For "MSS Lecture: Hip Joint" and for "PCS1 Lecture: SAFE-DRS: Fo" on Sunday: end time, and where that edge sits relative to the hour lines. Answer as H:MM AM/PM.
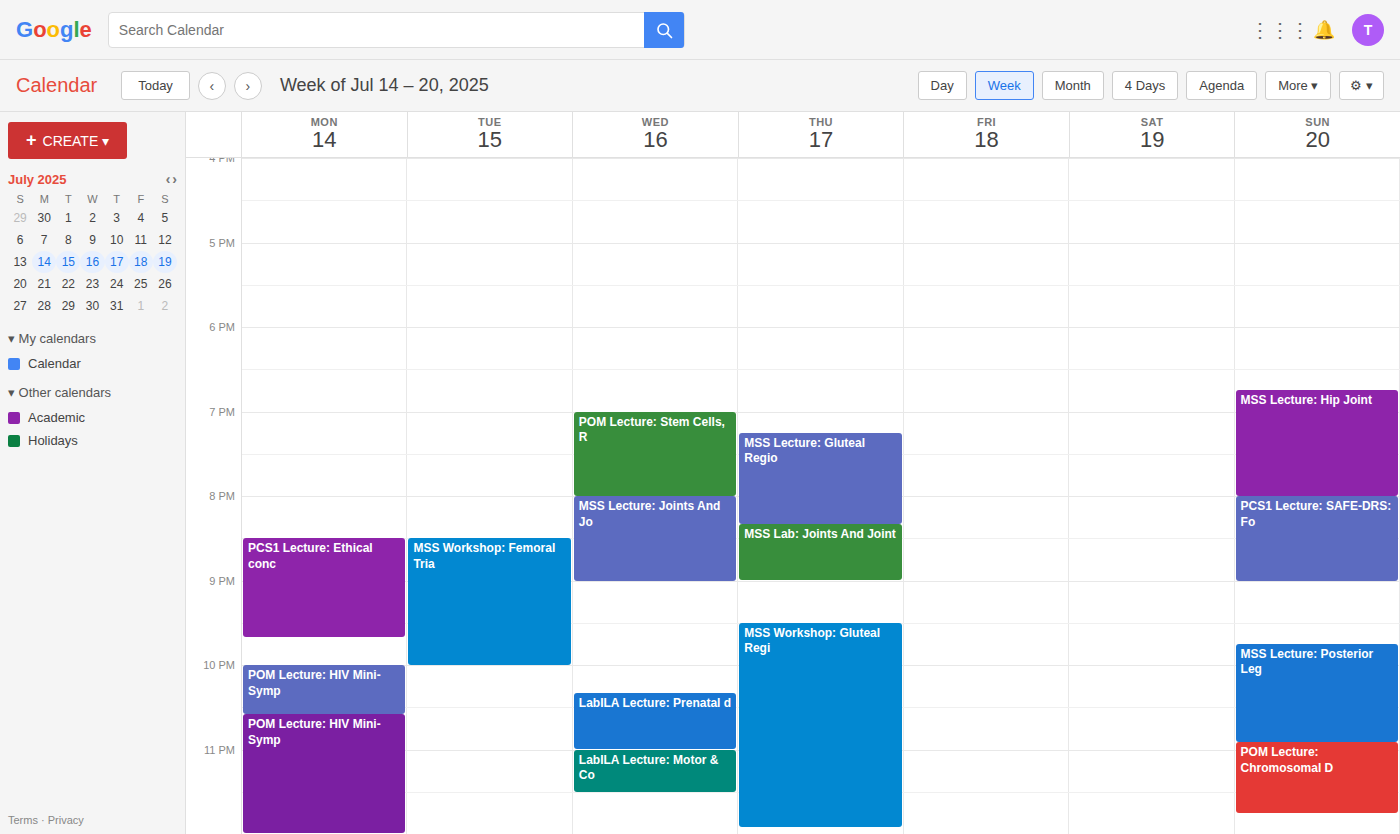
"MSS Lecture: Hip Joint": 8:00 PM, exactly on the 8 PM line. "PCS1 Lecture: SAFE-DRS: Fo": 9:00 PM, exactly on the 9 PM line.